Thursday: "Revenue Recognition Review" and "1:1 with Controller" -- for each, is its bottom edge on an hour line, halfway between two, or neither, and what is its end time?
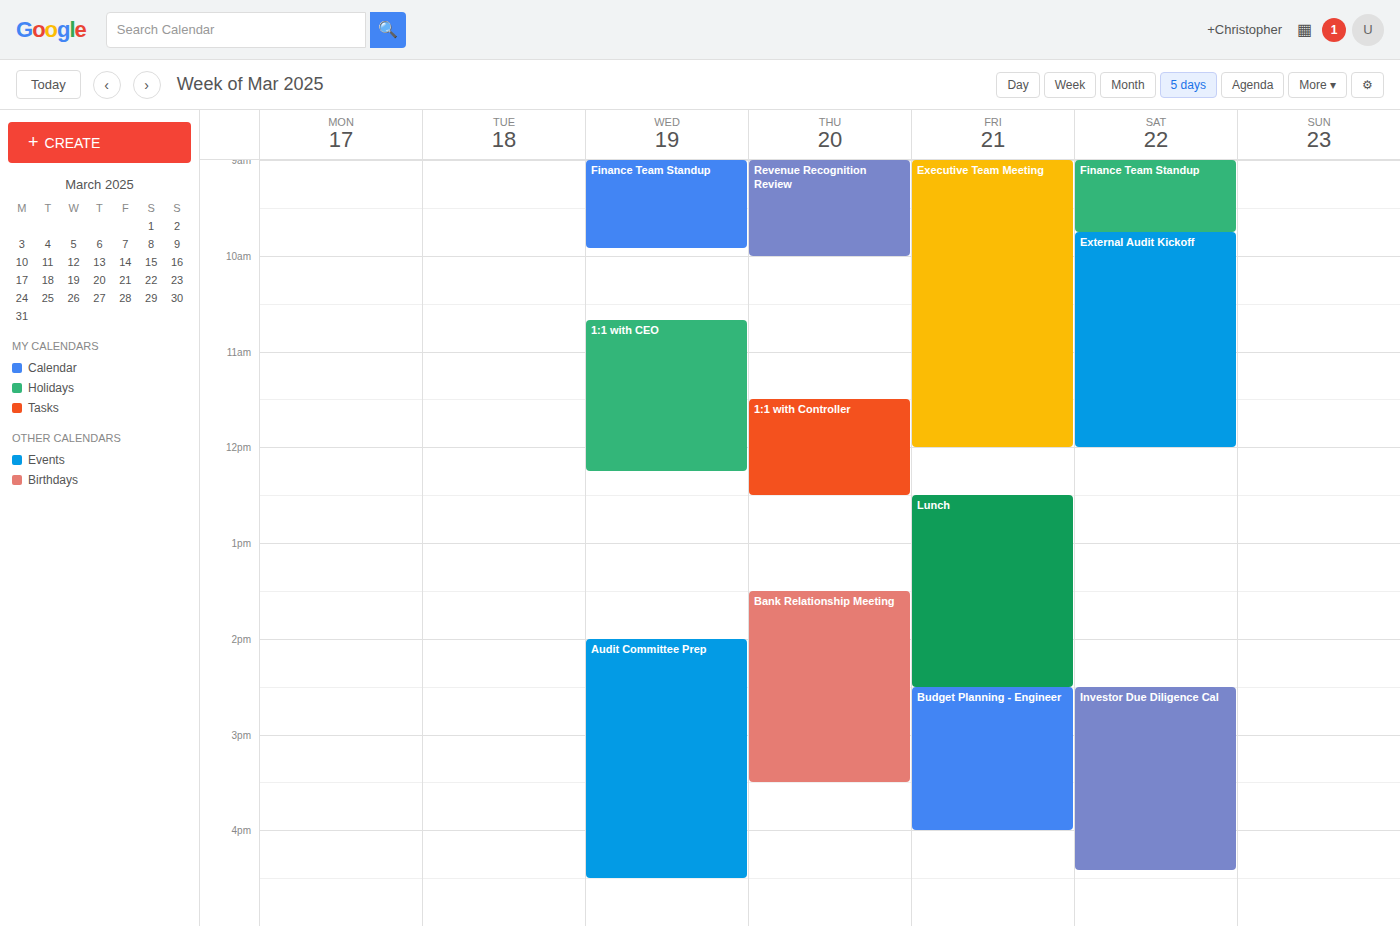
"Revenue Recognition Review": 10:00 AM, exactly on the 10 AM line. "1:1 with Controller": 12:30 PM, halfway between the 12 PM and 1 PM lines.